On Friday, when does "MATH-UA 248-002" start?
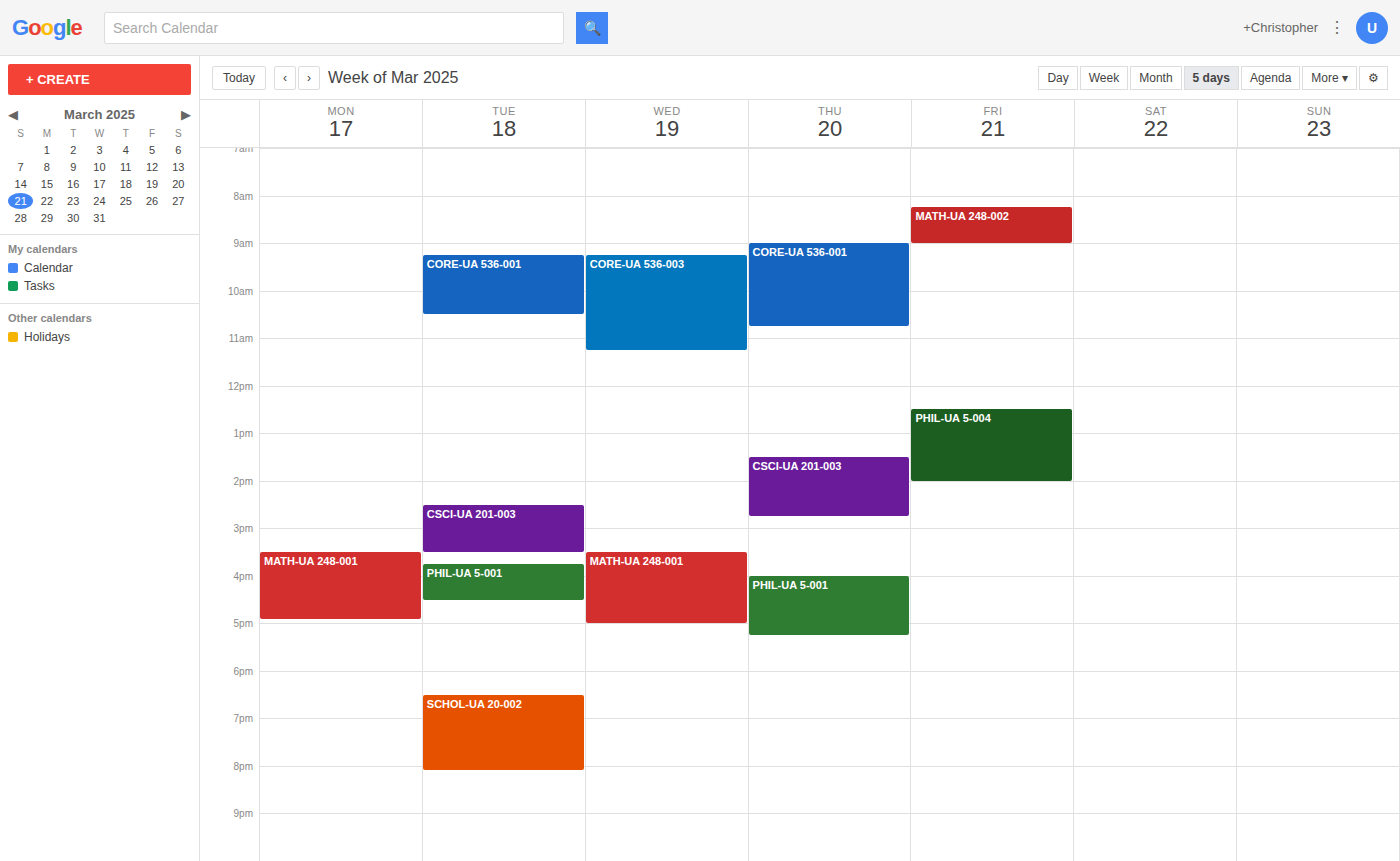
8:15 AM